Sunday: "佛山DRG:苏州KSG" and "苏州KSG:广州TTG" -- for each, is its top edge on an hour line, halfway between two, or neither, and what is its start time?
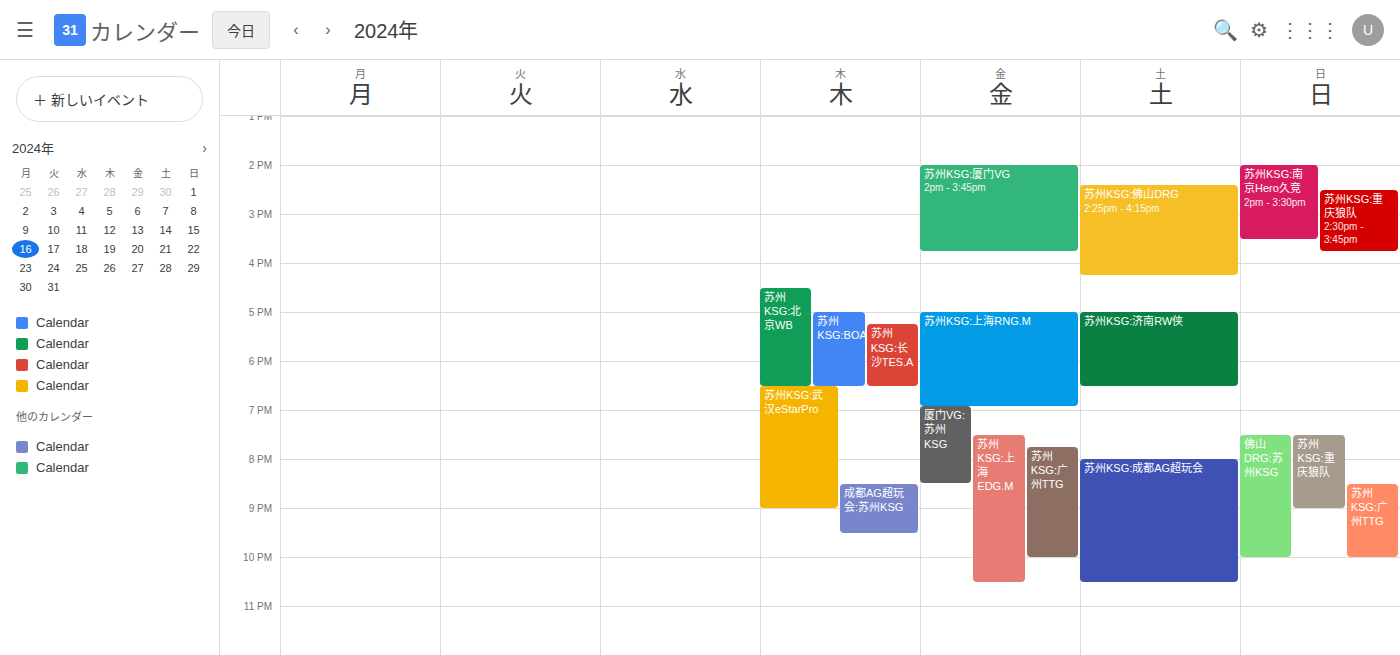
"佛山DRG:苏州KSG": 7:30 PM, halfway between the 7 PM and 8 PM lines. "苏州KSG:广州TTG": 8:30 PM, halfway between the 8 PM and 9 PM lines.